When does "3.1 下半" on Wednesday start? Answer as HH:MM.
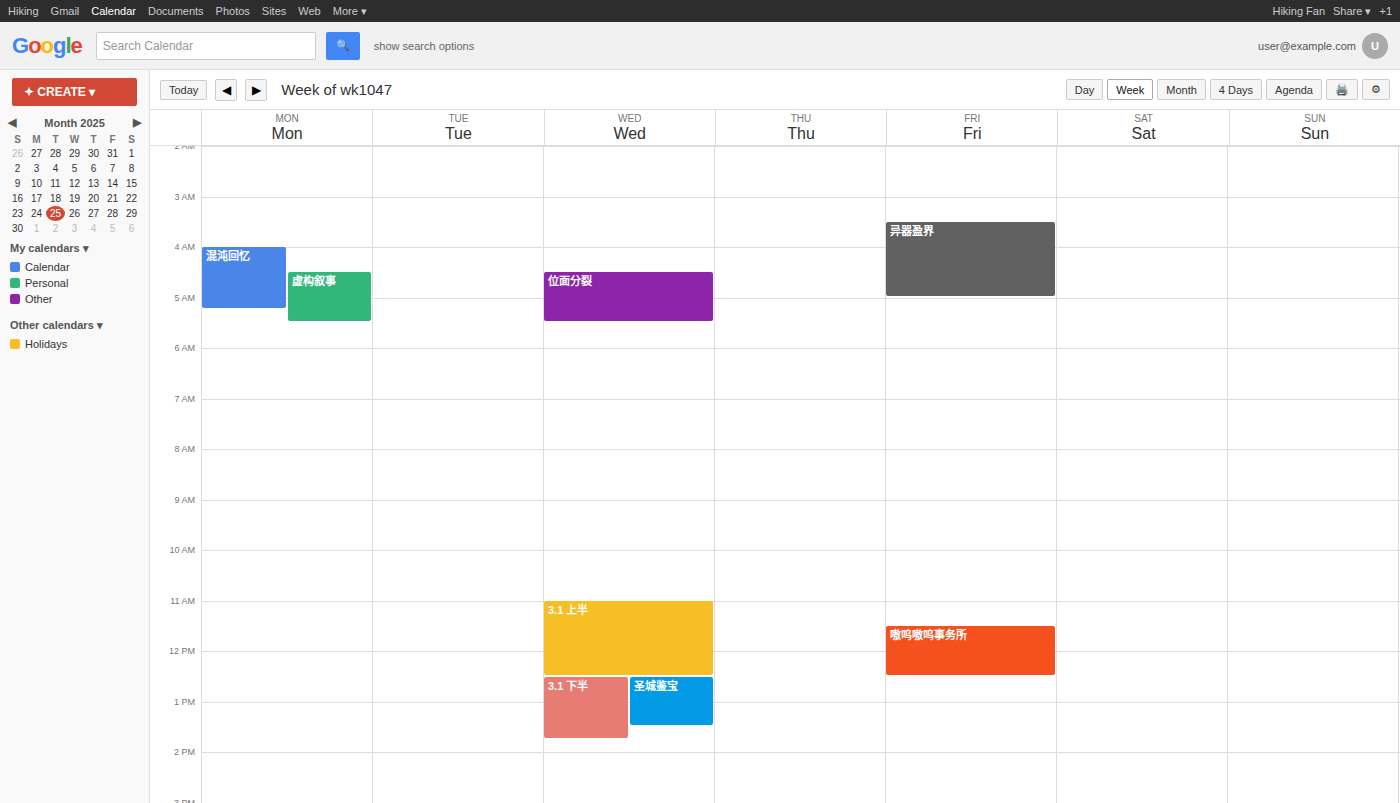
12:30